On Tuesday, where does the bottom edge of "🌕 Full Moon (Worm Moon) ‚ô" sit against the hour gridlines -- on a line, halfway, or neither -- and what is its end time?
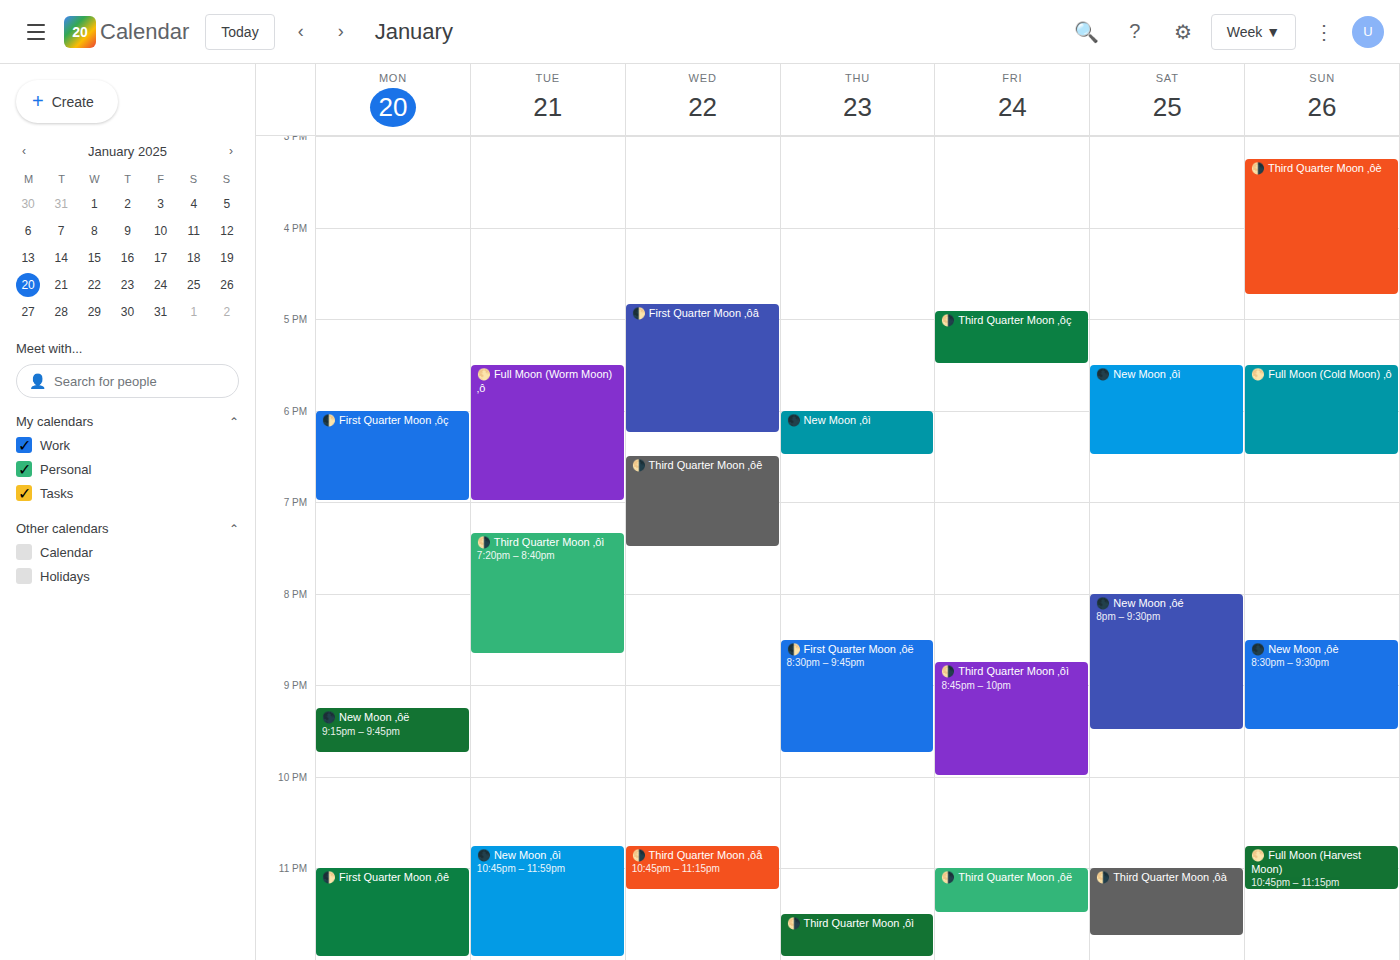
7:00 PM -- exactly on the 7 PM line.